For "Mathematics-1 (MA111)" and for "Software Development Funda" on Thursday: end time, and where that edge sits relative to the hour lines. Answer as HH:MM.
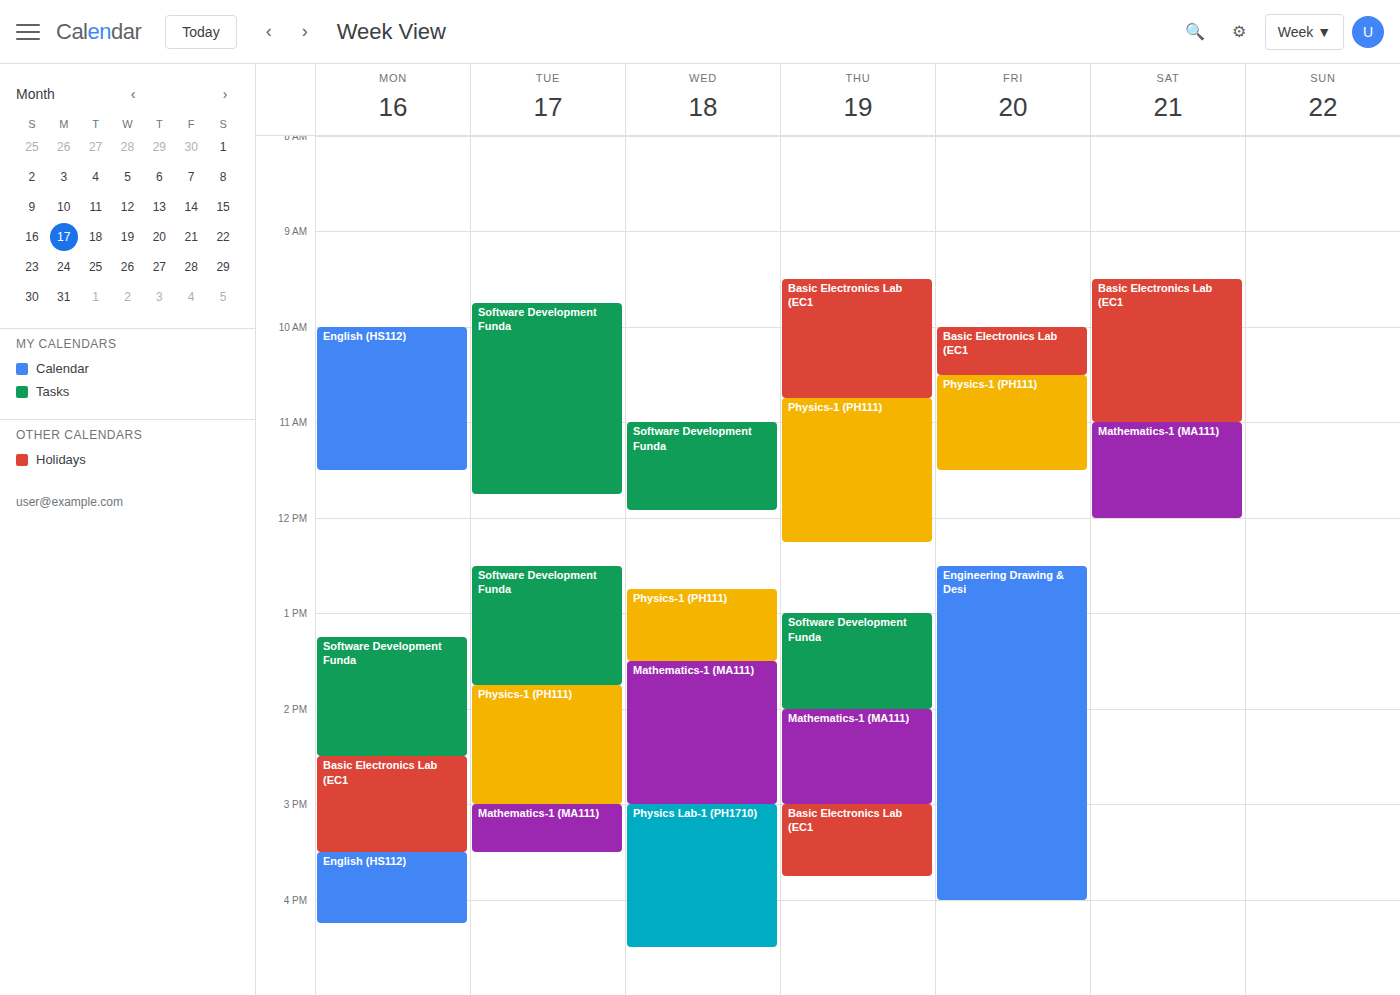
"Mathematics-1 (MA111)": 15:00, exactly on the 15:00 line. "Software Development Funda": 14:00, exactly on the 14:00 line.